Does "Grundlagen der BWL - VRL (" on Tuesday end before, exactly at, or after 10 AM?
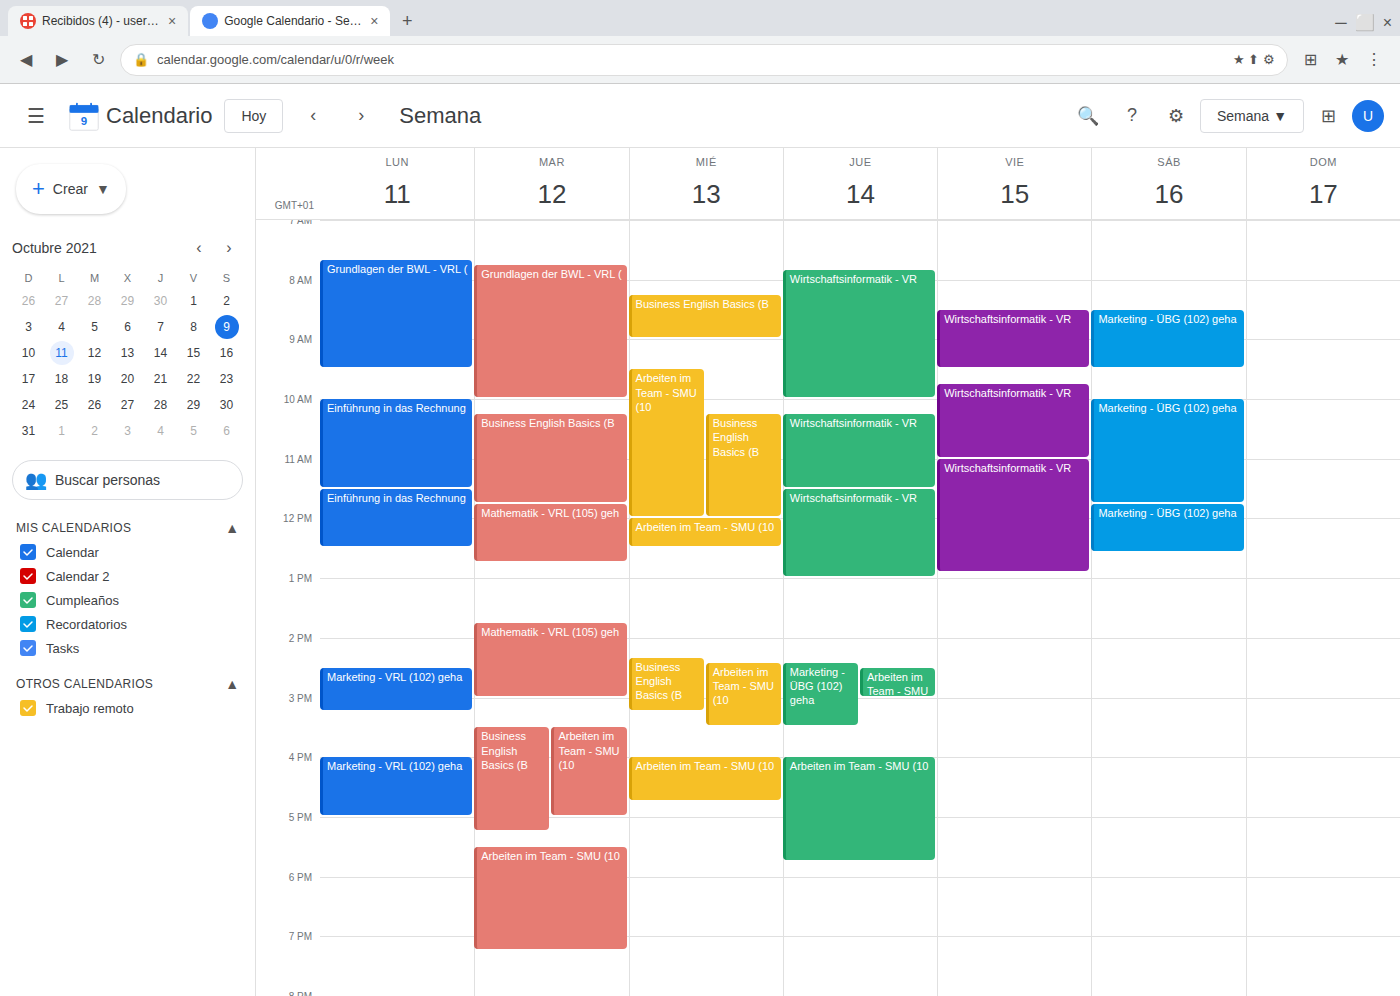
10:00 AM -- exactly at 10 AM, on the 10 AM line.